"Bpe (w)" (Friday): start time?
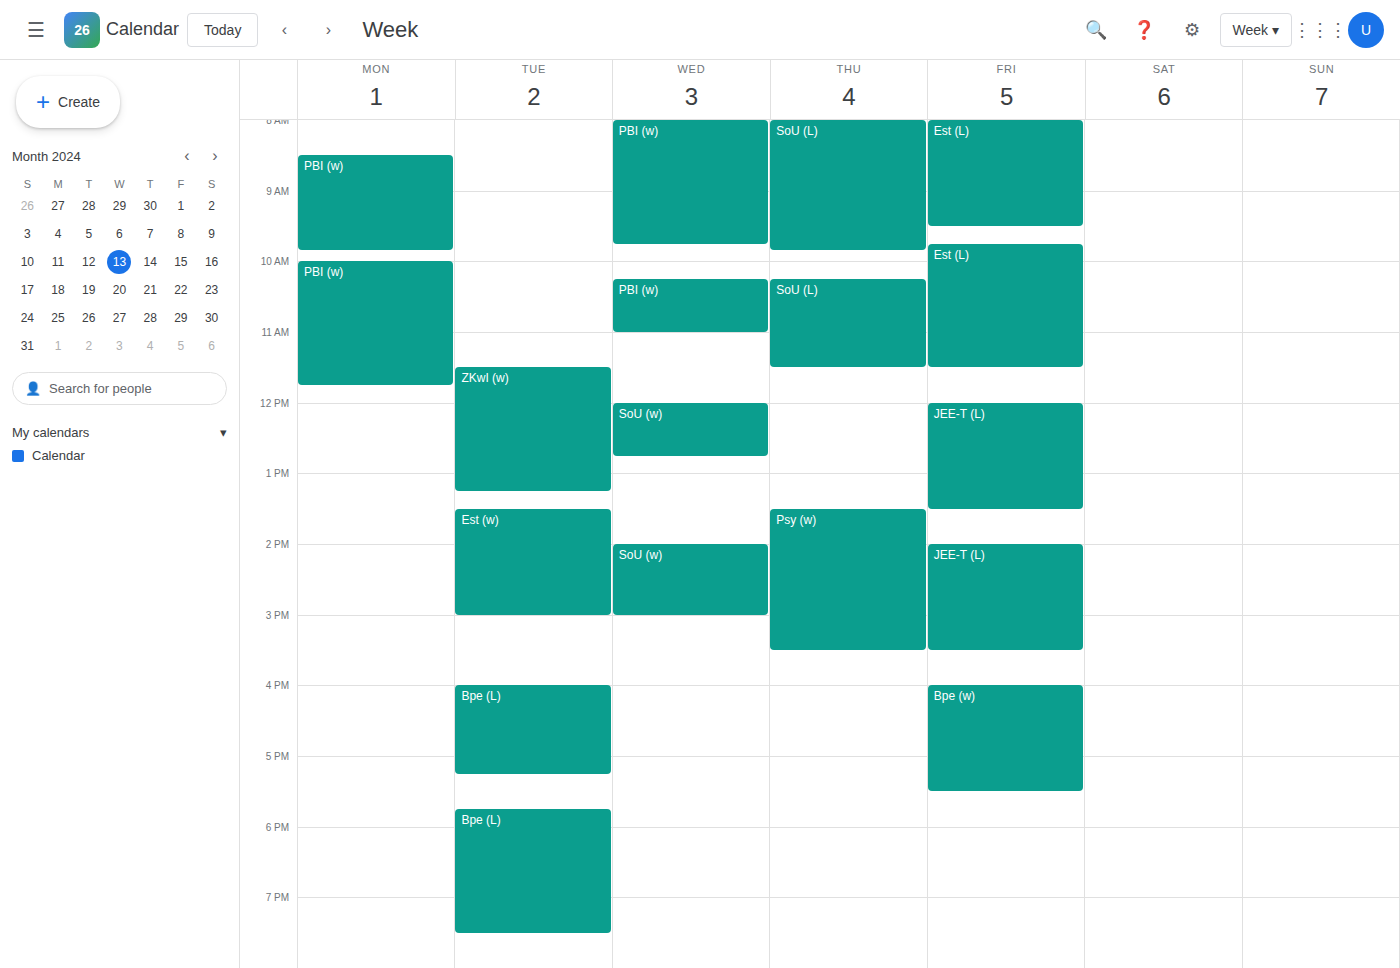
4:00 PM